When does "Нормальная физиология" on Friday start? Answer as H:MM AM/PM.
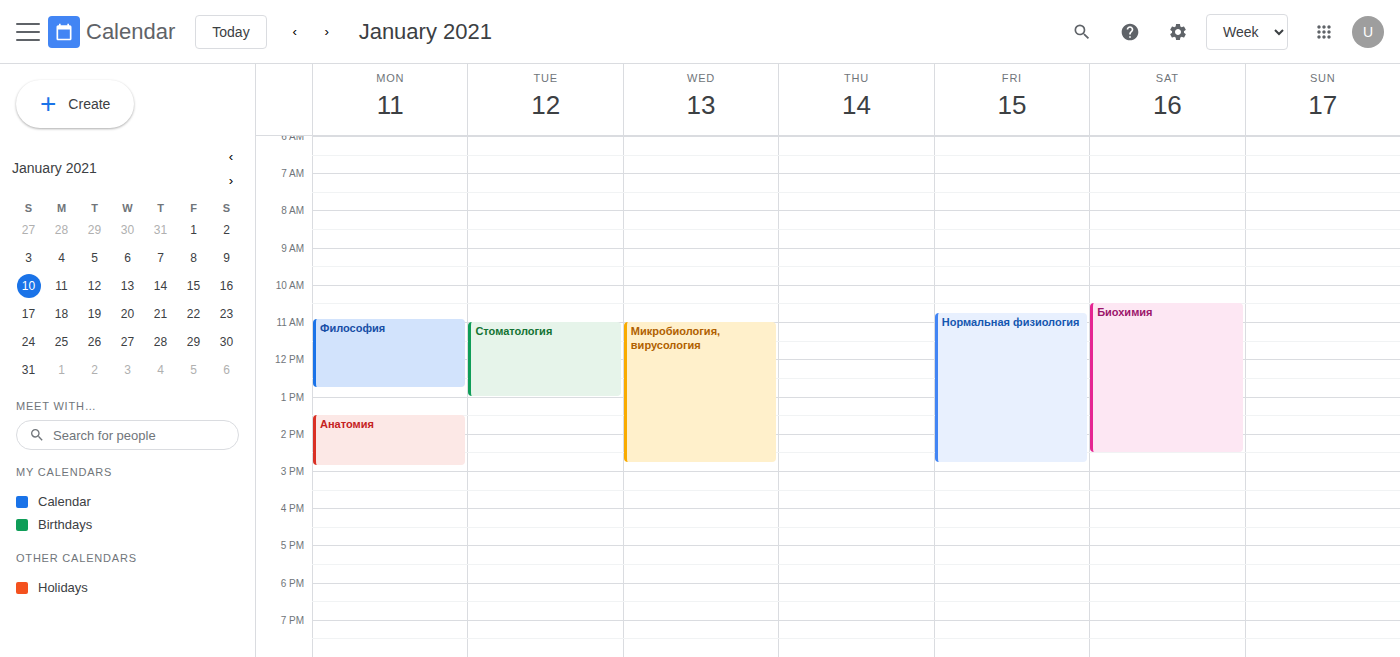
10:45 AM